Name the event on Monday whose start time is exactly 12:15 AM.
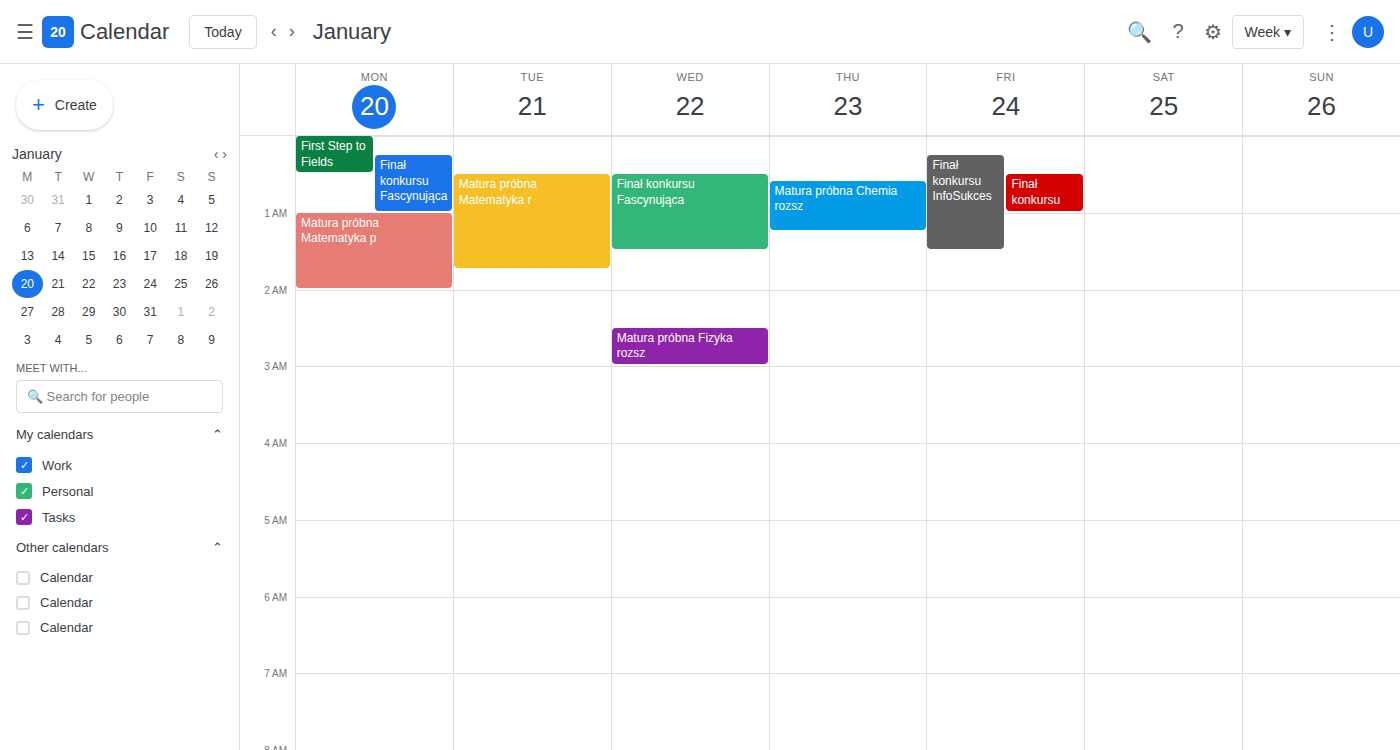
"Finał konkursu Fascynująca"